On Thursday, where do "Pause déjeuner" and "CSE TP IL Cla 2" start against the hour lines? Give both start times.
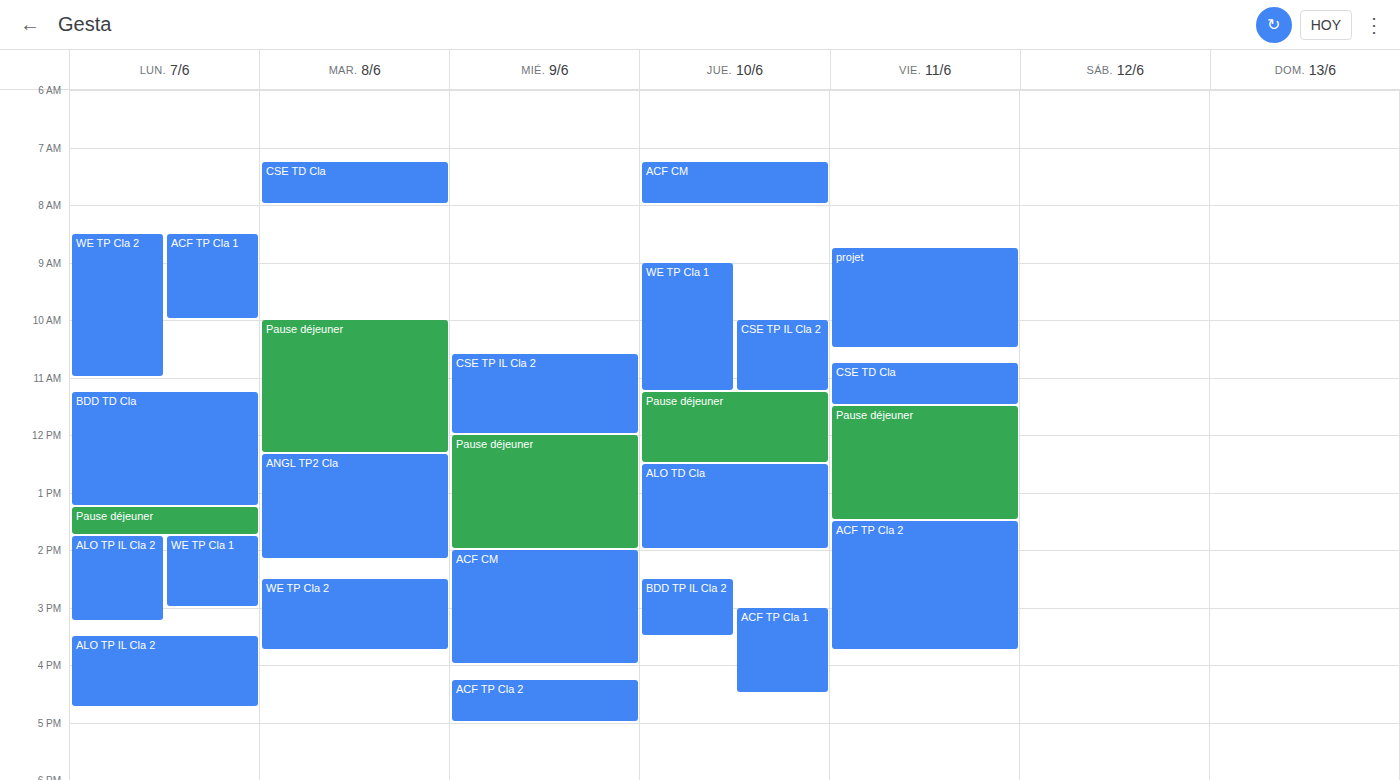
"Pause déjeuner": 11:15 AM, neither: a quarter of the way from the 11 AM line to the 12 PM line. "CSE TP IL Cla 2": 10:00 AM, exactly on the 10 AM line.